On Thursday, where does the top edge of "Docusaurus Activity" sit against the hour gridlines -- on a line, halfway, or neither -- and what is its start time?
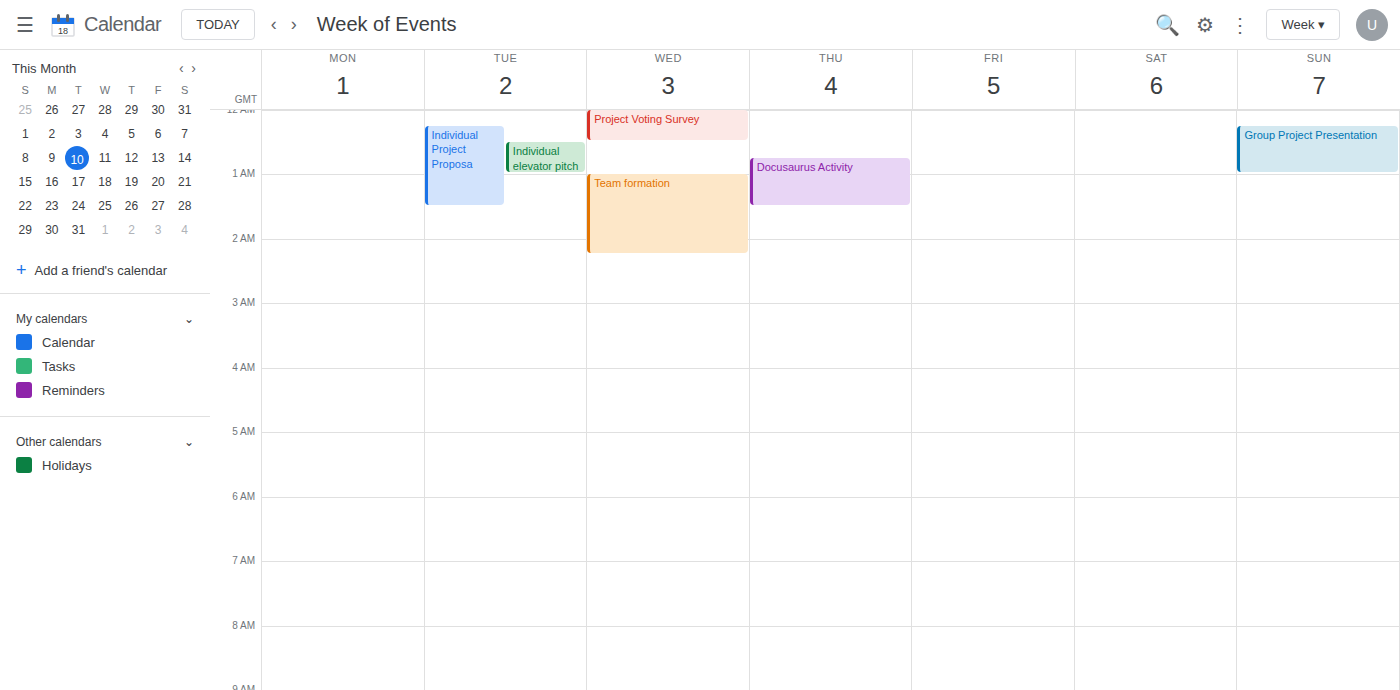
00:45 -- neither: three quarters of the way from the 00:00 line to the 01:00 line.